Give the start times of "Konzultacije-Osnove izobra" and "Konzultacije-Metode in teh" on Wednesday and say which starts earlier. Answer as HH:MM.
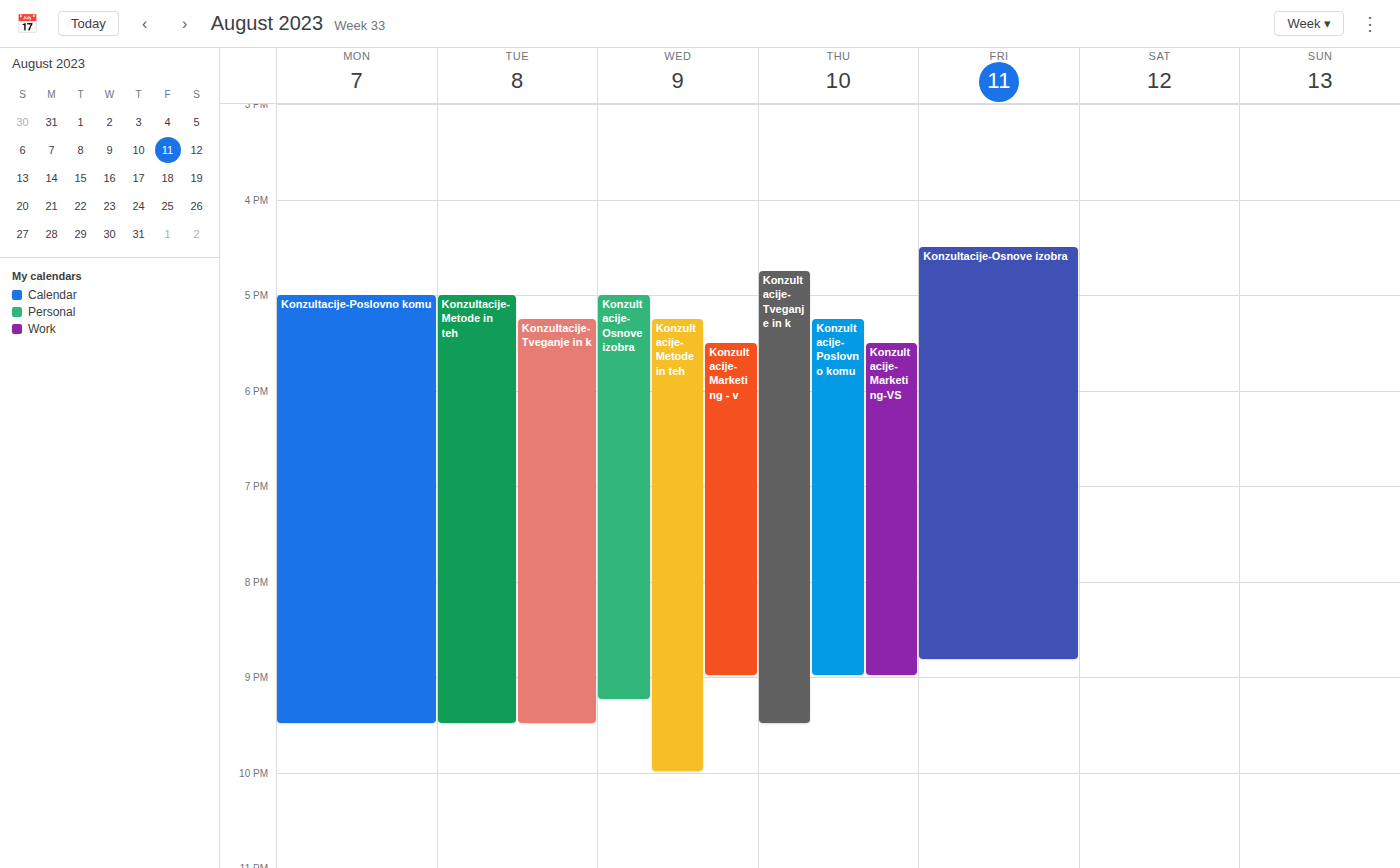
"Konzultacije-Osnove izobra" 17:00; "Konzultacije-Metode in teh" 17:15.